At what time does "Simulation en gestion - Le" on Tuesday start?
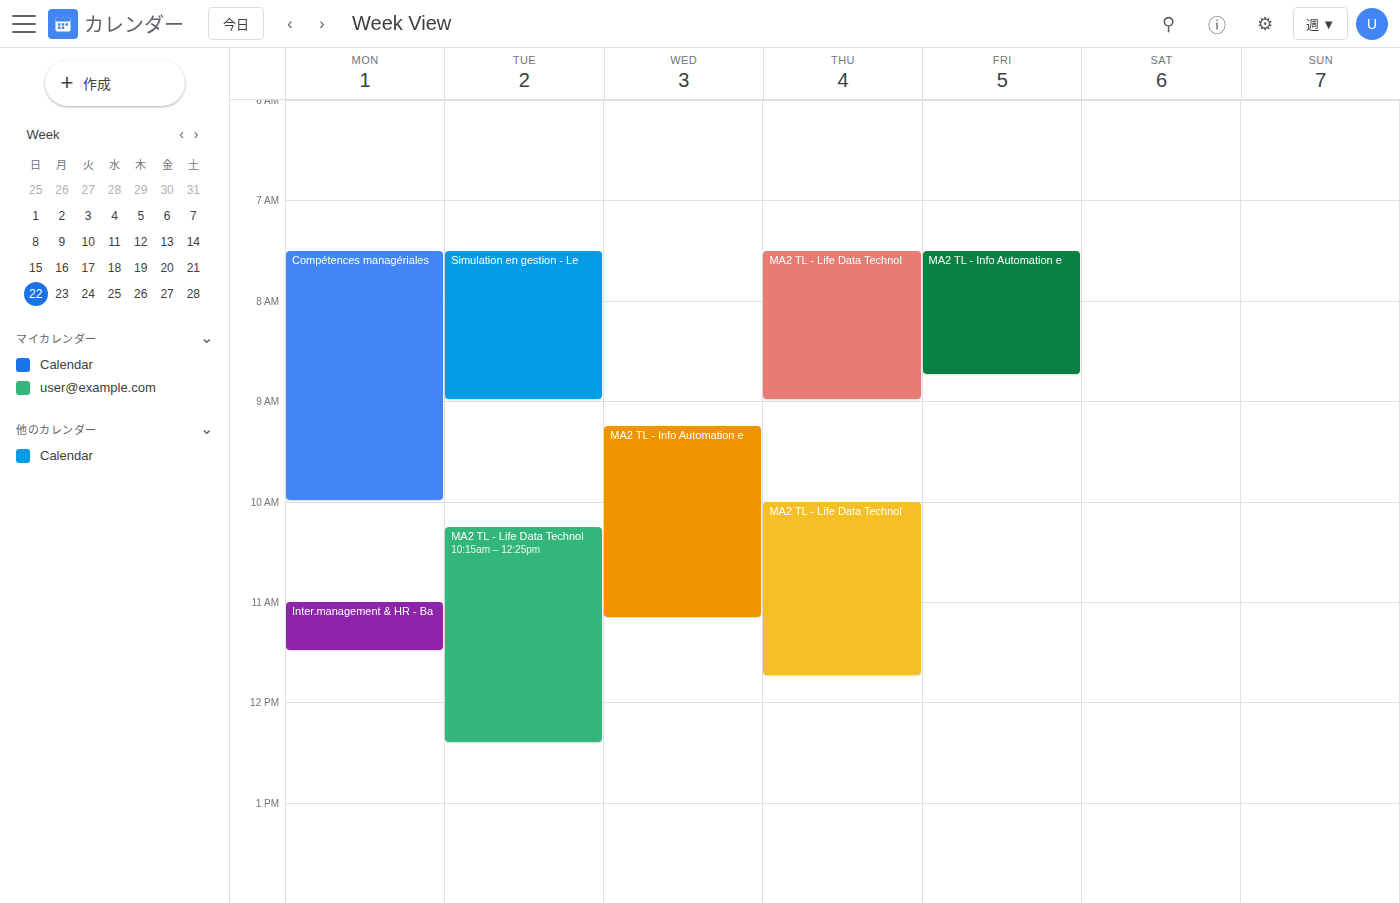
7:30 AM